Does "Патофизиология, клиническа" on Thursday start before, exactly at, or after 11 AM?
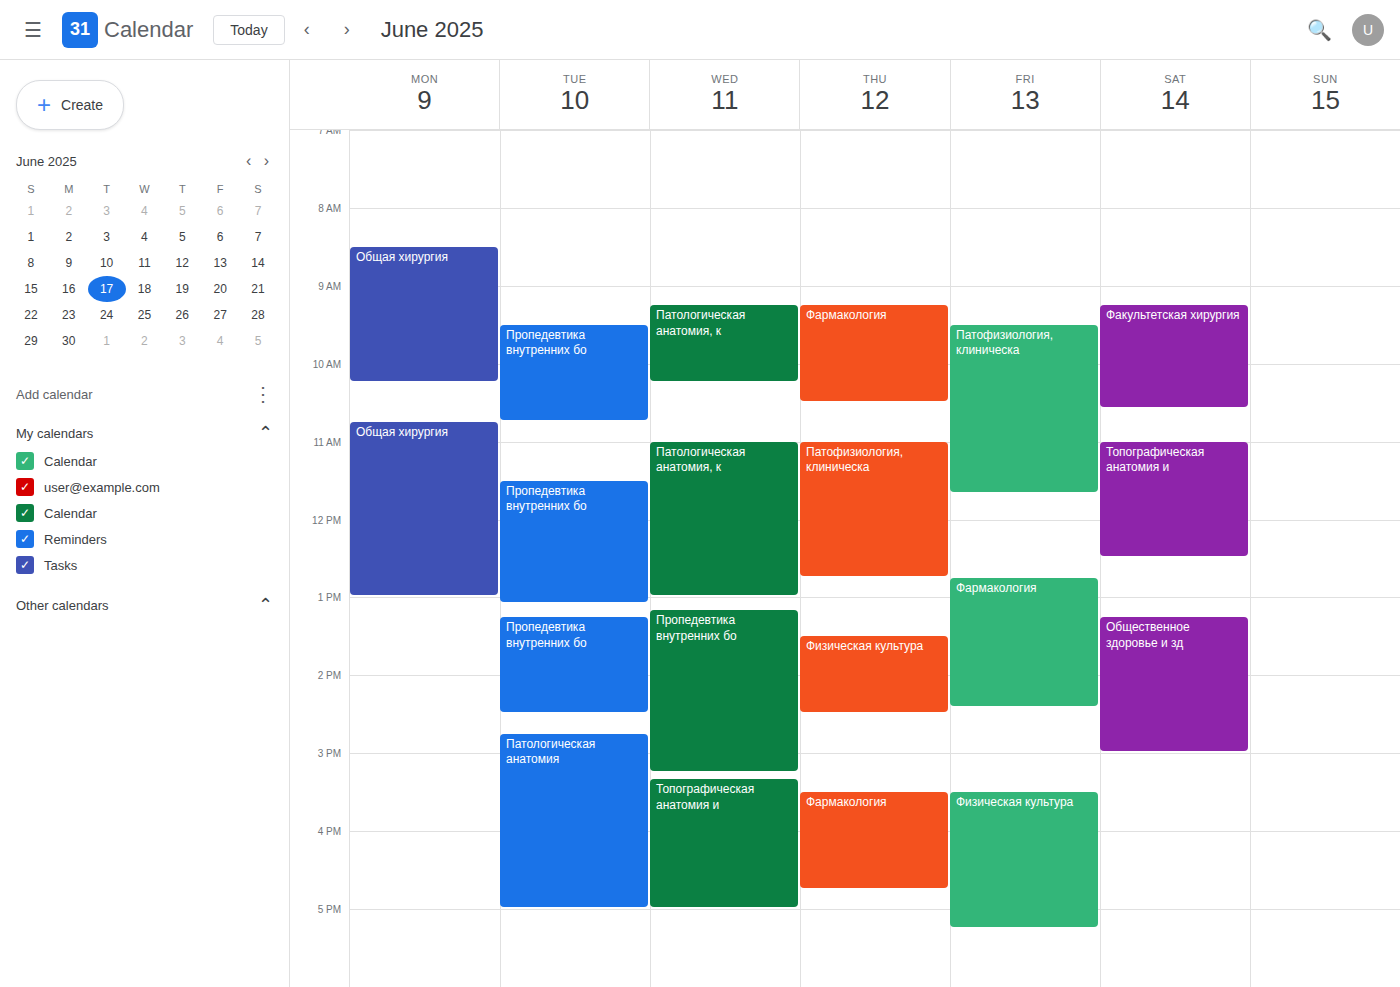
11:00 AM -- exactly at 11 AM, on the 11 AM line.